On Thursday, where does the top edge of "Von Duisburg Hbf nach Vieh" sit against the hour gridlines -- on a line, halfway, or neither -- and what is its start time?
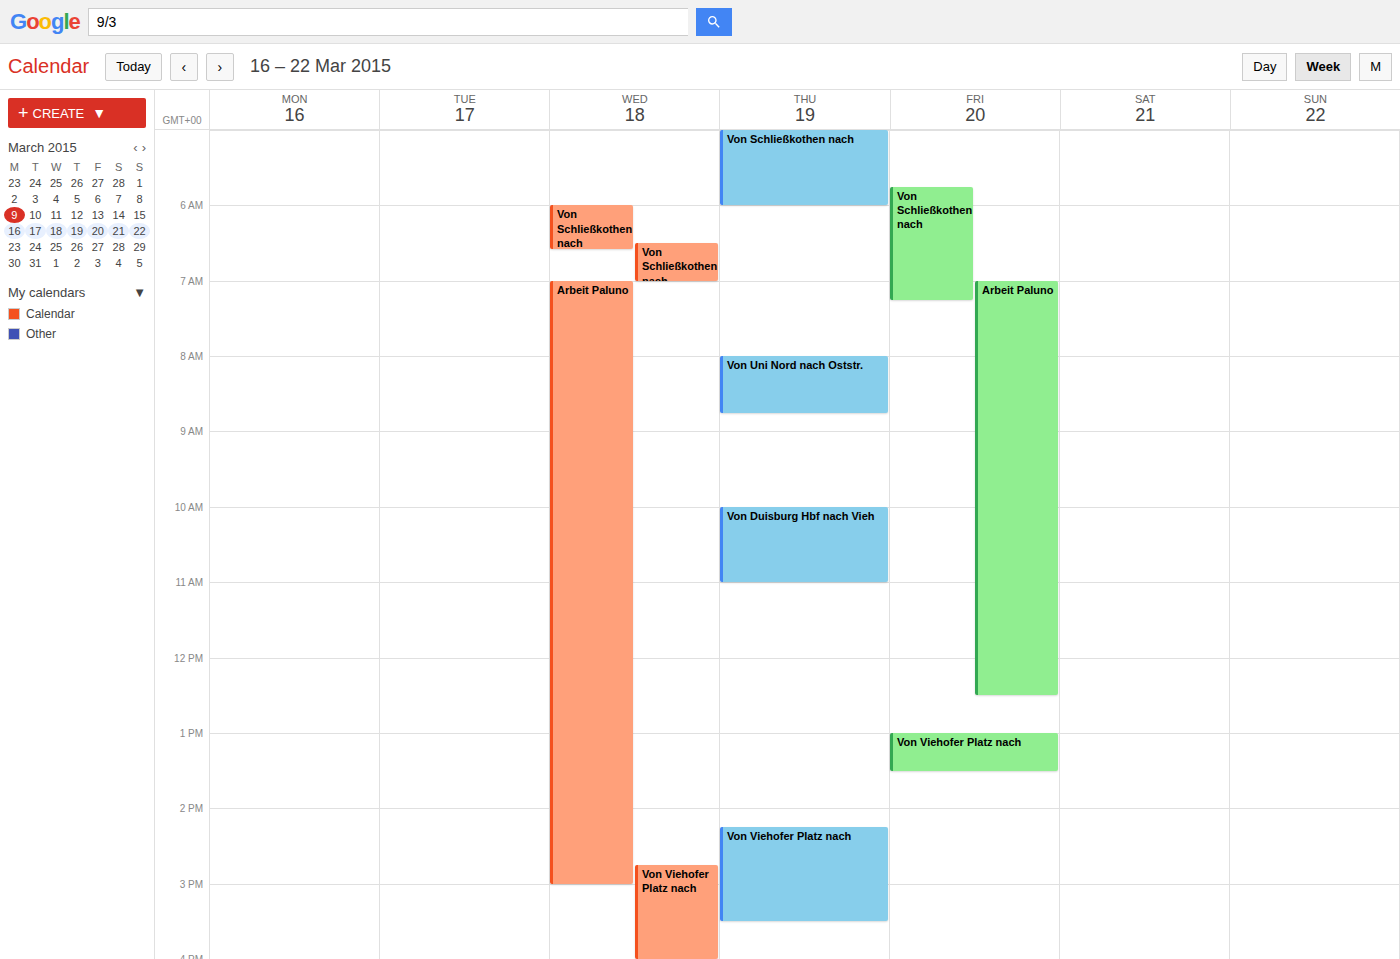
10:00 AM -- exactly on the 10 AM line.